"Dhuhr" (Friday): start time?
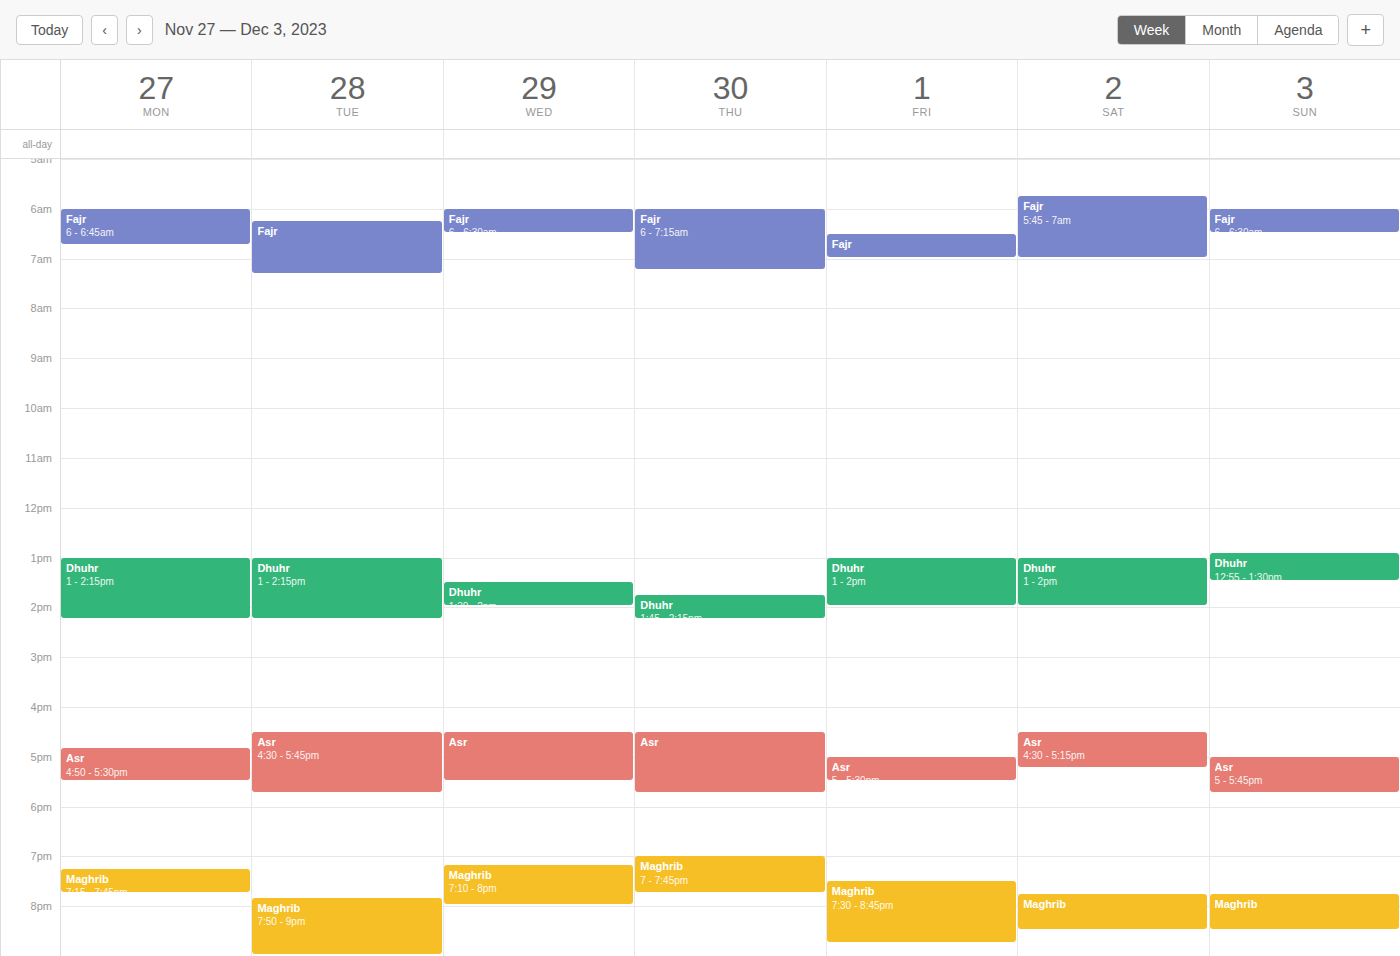
1:00 PM